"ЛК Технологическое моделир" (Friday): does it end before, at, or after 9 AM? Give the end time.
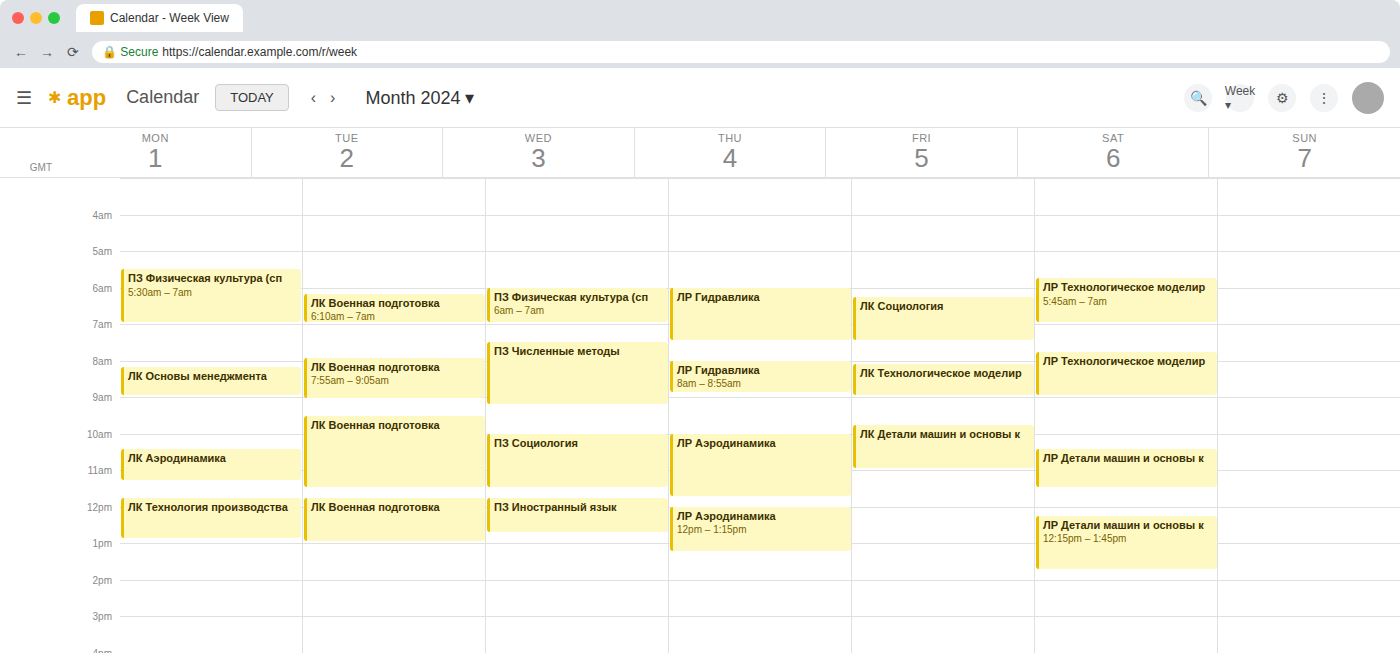
9:00 AM -- exactly at 9 AM, on the 9 AM line.